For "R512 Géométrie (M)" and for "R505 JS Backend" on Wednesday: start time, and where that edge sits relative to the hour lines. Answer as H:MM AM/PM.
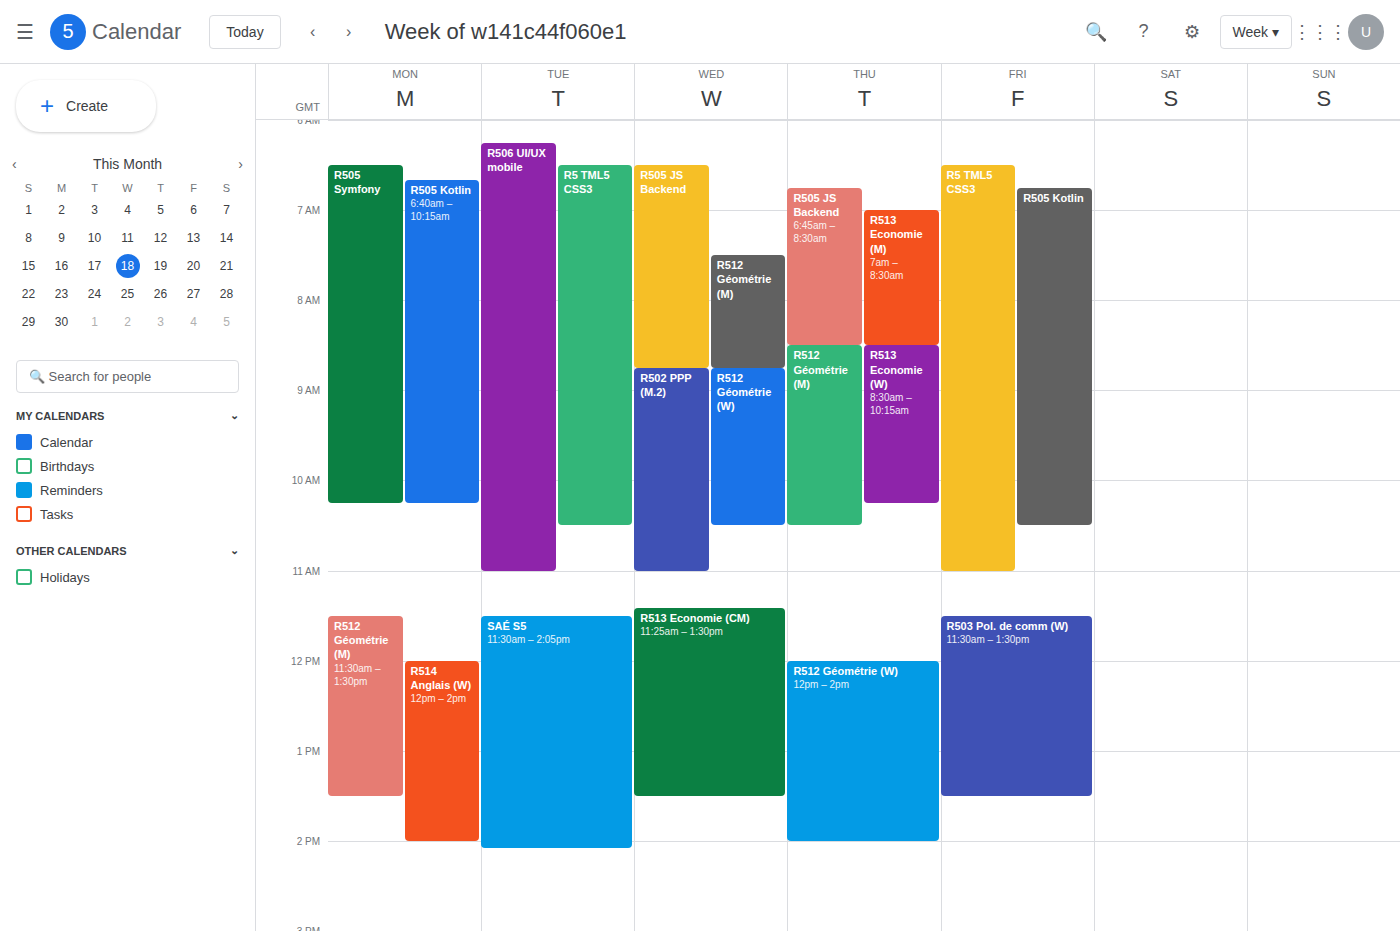
"R512 Géométrie (M)": 7:30 AM, halfway between the 7 AM and 8 AM lines. "R505 JS Backend": 6:30 AM, halfway between the 6 AM and 7 AM lines.